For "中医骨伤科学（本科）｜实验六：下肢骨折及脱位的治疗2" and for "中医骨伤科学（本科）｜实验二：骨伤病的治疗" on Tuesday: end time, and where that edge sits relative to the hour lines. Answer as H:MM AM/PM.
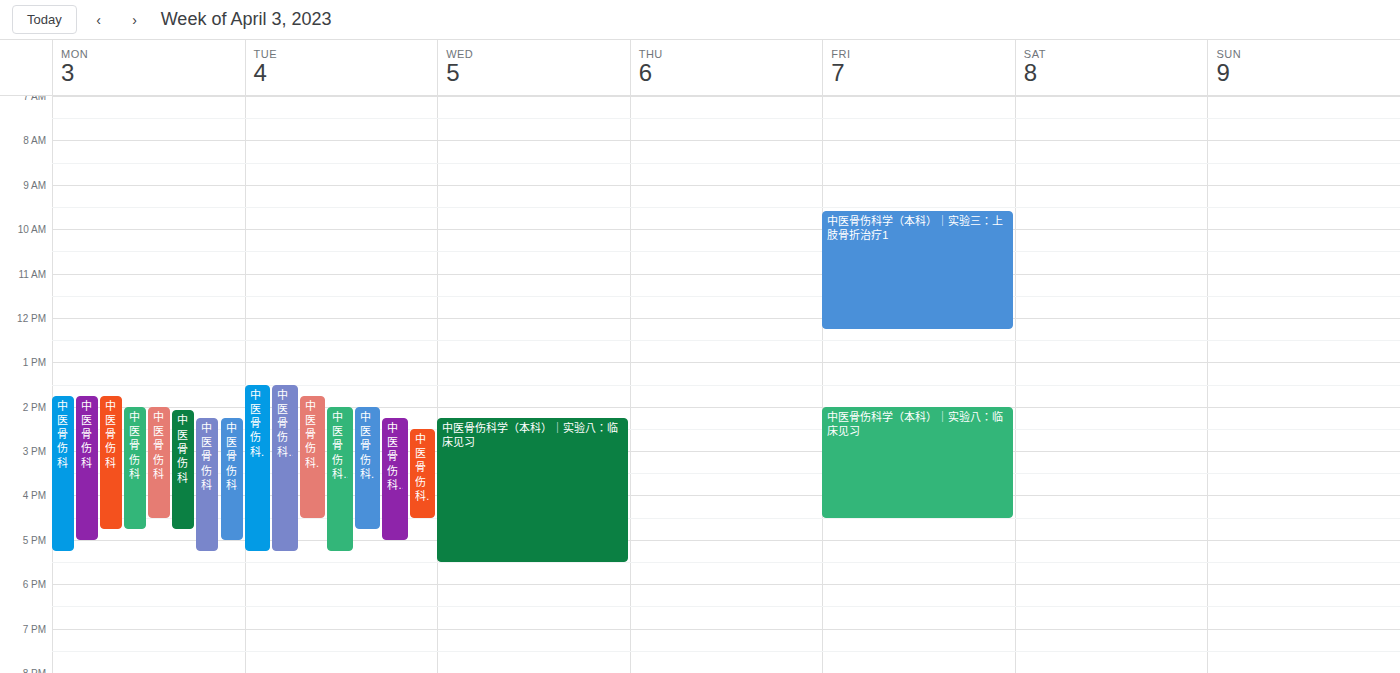
"中医骨伤科学（本科）｜实验六：下肢骨折及脱位的治疗2": 4:30 PM, halfway between the 4 PM and 5 PM lines. "中医骨伤科学（本科）｜实验二：骨伤病的治疗": 5:15 PM, neither: a quarter of the way from the 5 PM line to the 6 PM line.